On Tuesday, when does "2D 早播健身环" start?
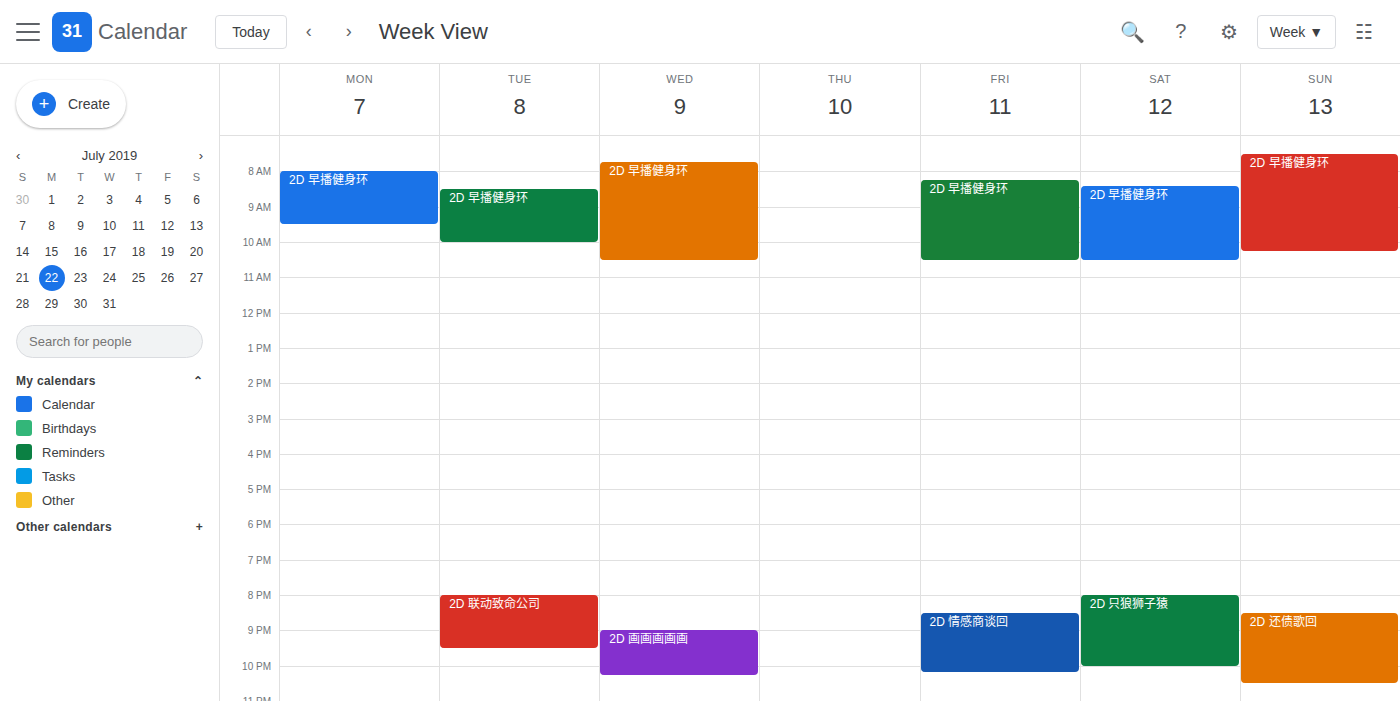
8:30 AM